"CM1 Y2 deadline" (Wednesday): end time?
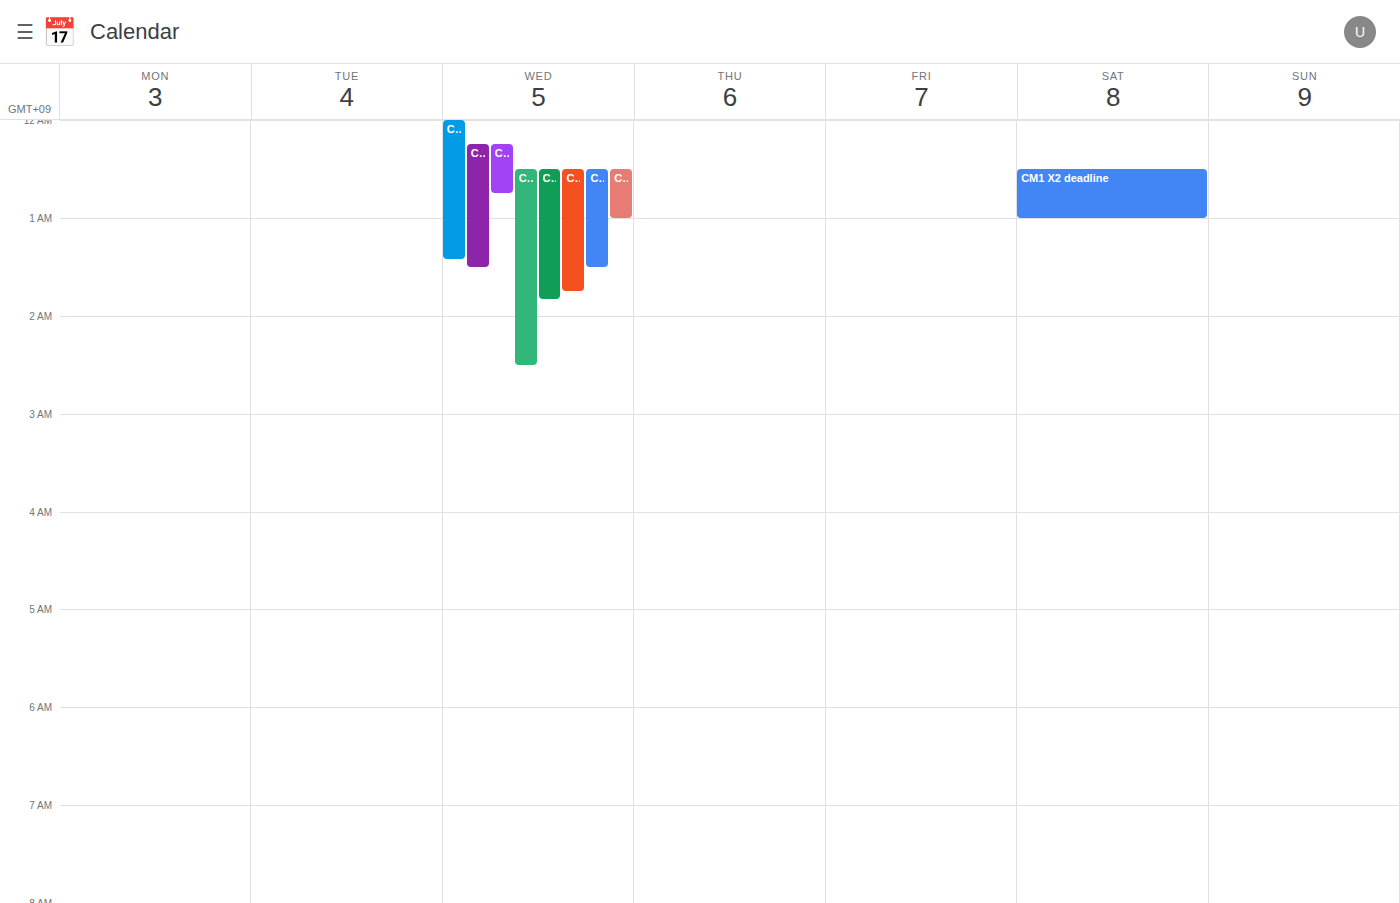
01:25